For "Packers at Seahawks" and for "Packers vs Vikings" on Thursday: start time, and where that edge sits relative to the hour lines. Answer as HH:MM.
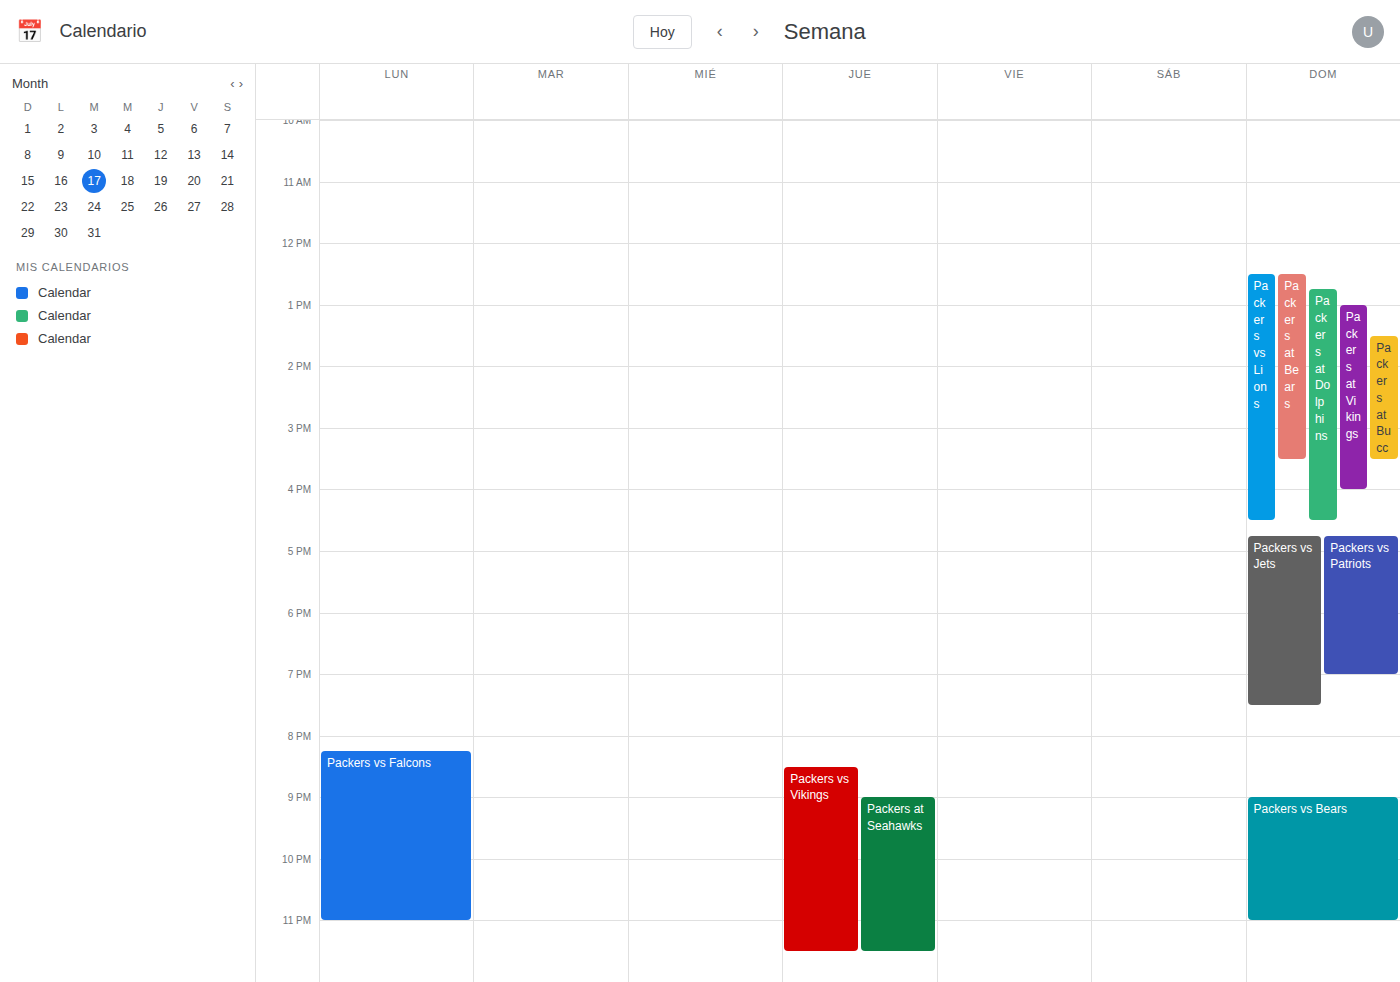
"Packers at Seahawks": 21:00, exactly on the 21:00 line. "Packers vs Vikings": 20:30, halfway between the 20:00 and 21:00 lines.